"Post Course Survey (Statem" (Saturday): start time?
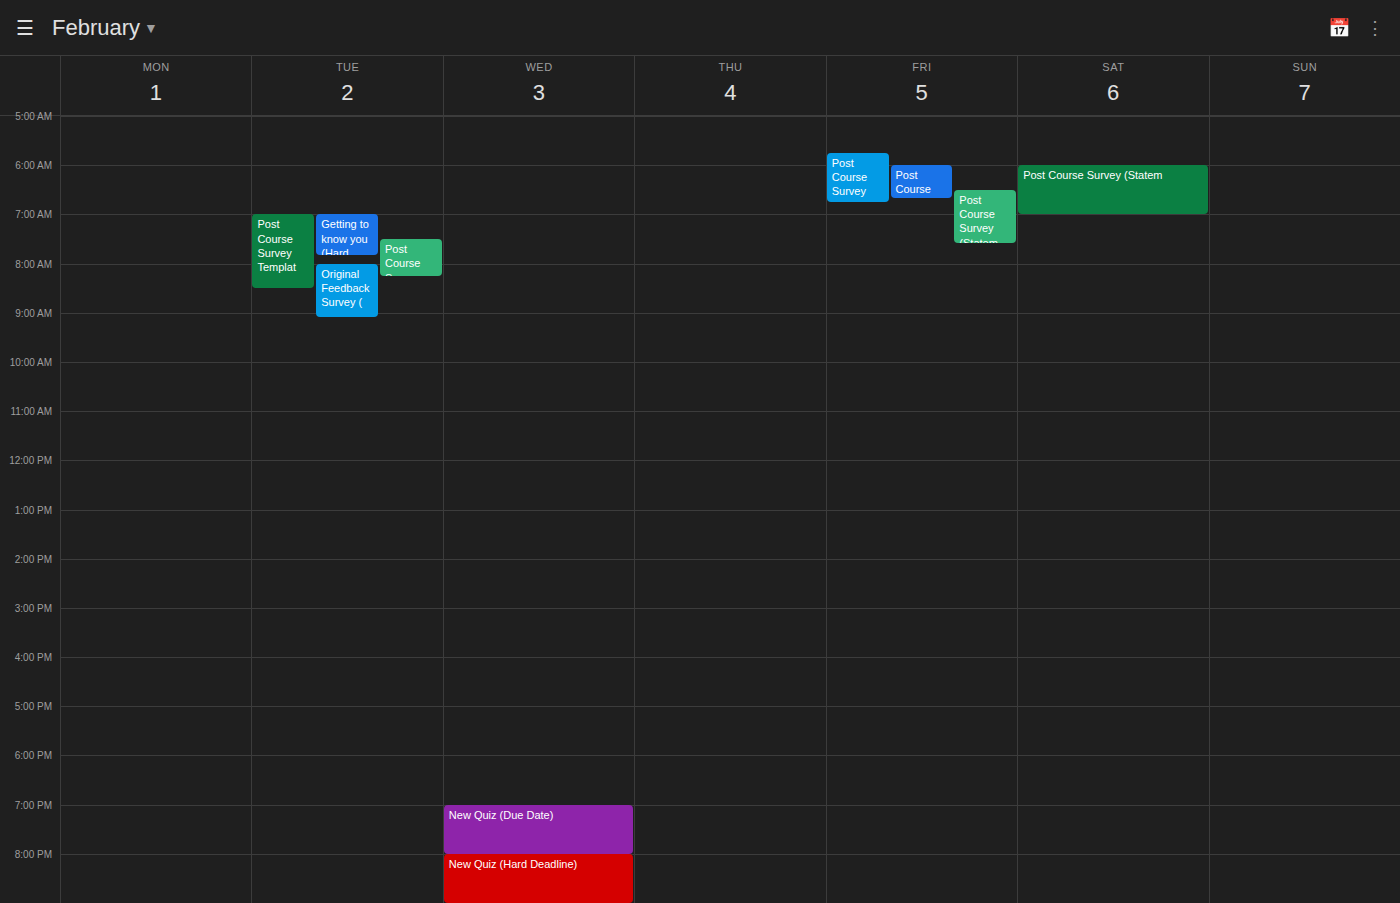
6:00 AM